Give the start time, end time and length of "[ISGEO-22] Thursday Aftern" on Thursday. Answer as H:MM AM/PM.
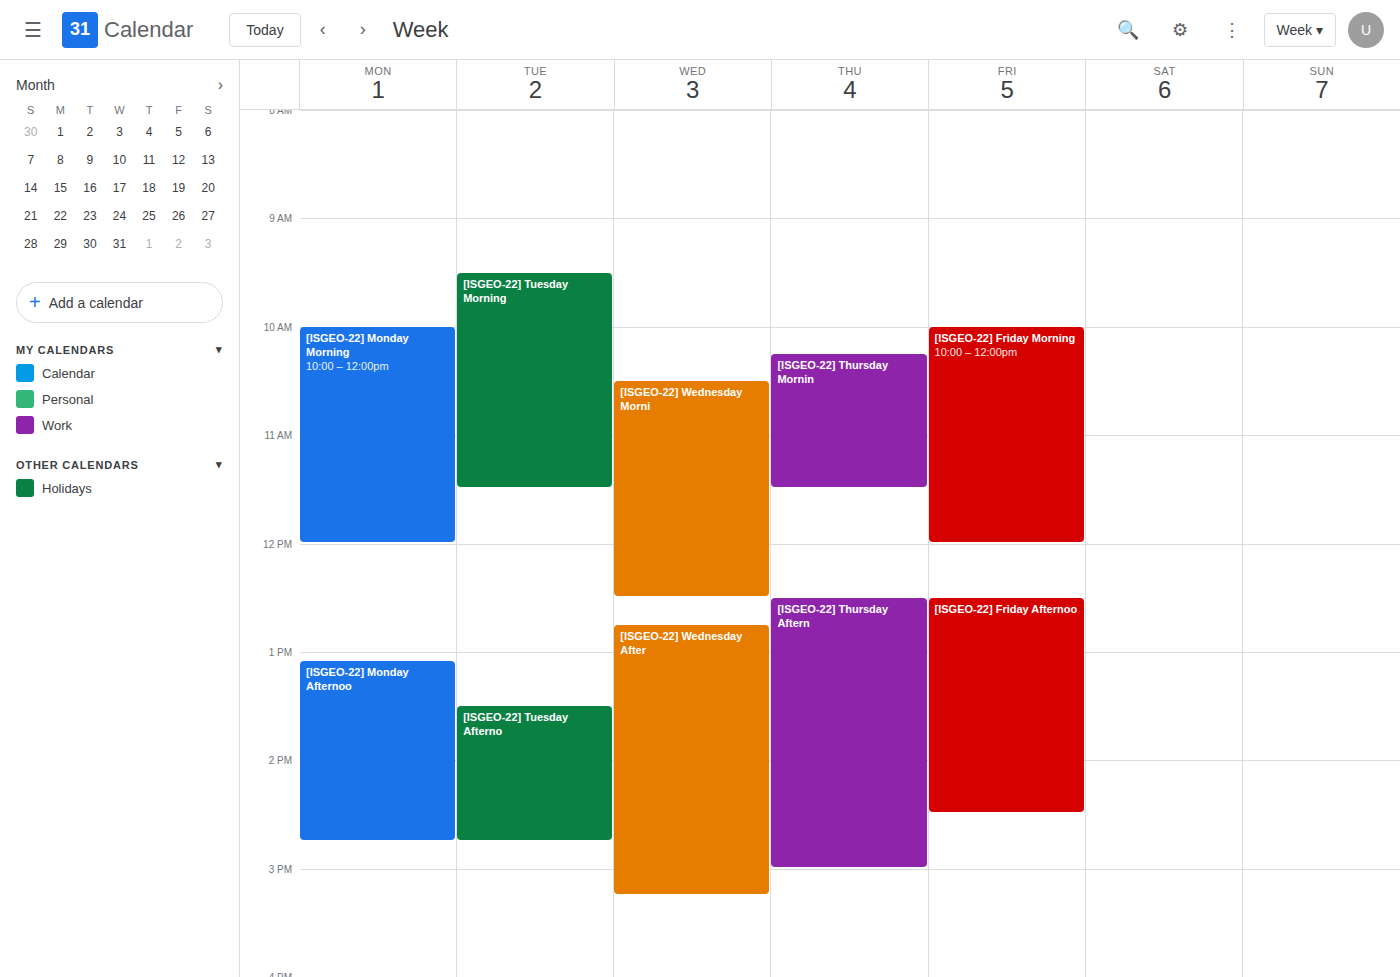
12:30 PM to 3:00 PM, 2 hours 30 minutes